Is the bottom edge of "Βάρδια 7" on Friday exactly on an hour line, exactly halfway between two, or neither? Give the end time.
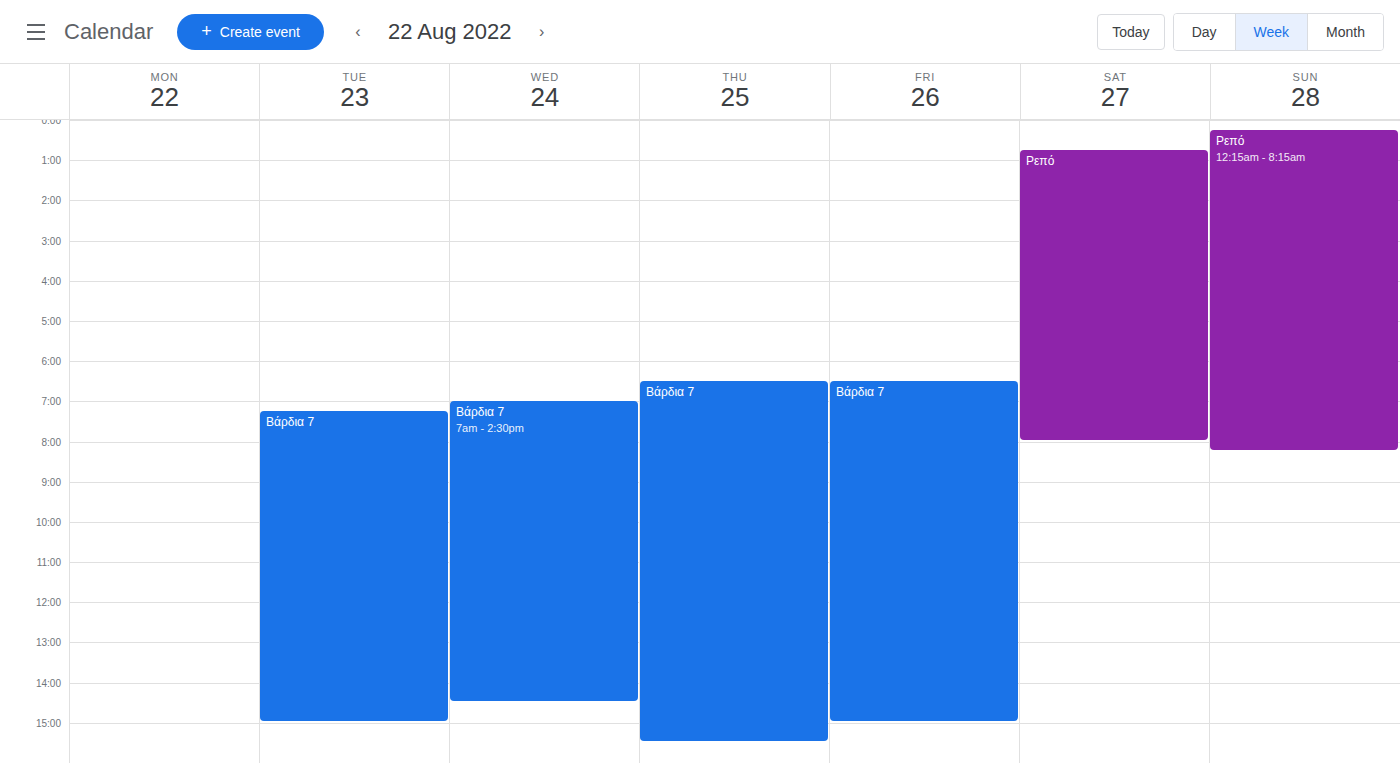
3:00 PM -- exactly on the 3 PM line.